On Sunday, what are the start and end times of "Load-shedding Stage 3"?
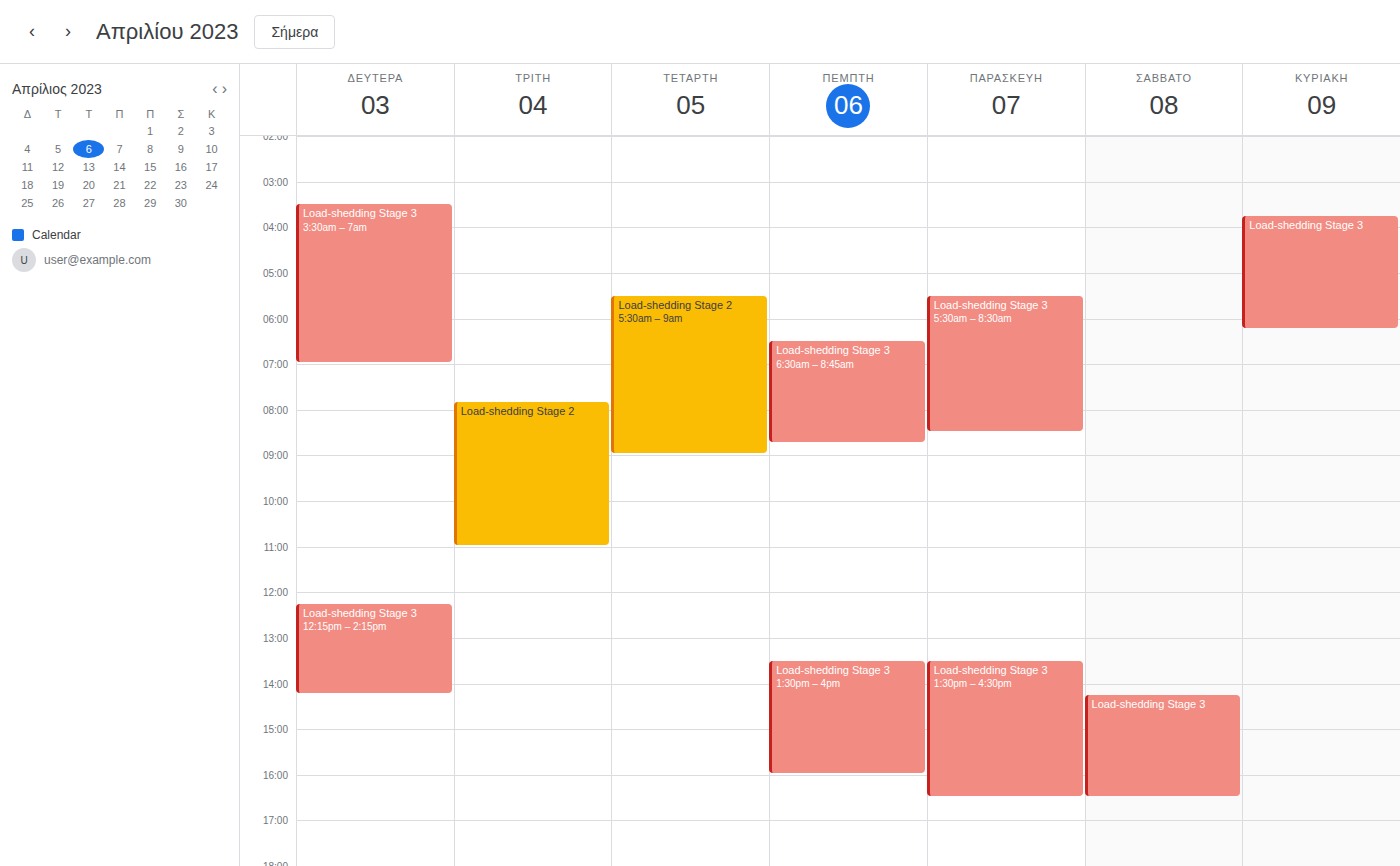
3:45 AM to 6:15 AM